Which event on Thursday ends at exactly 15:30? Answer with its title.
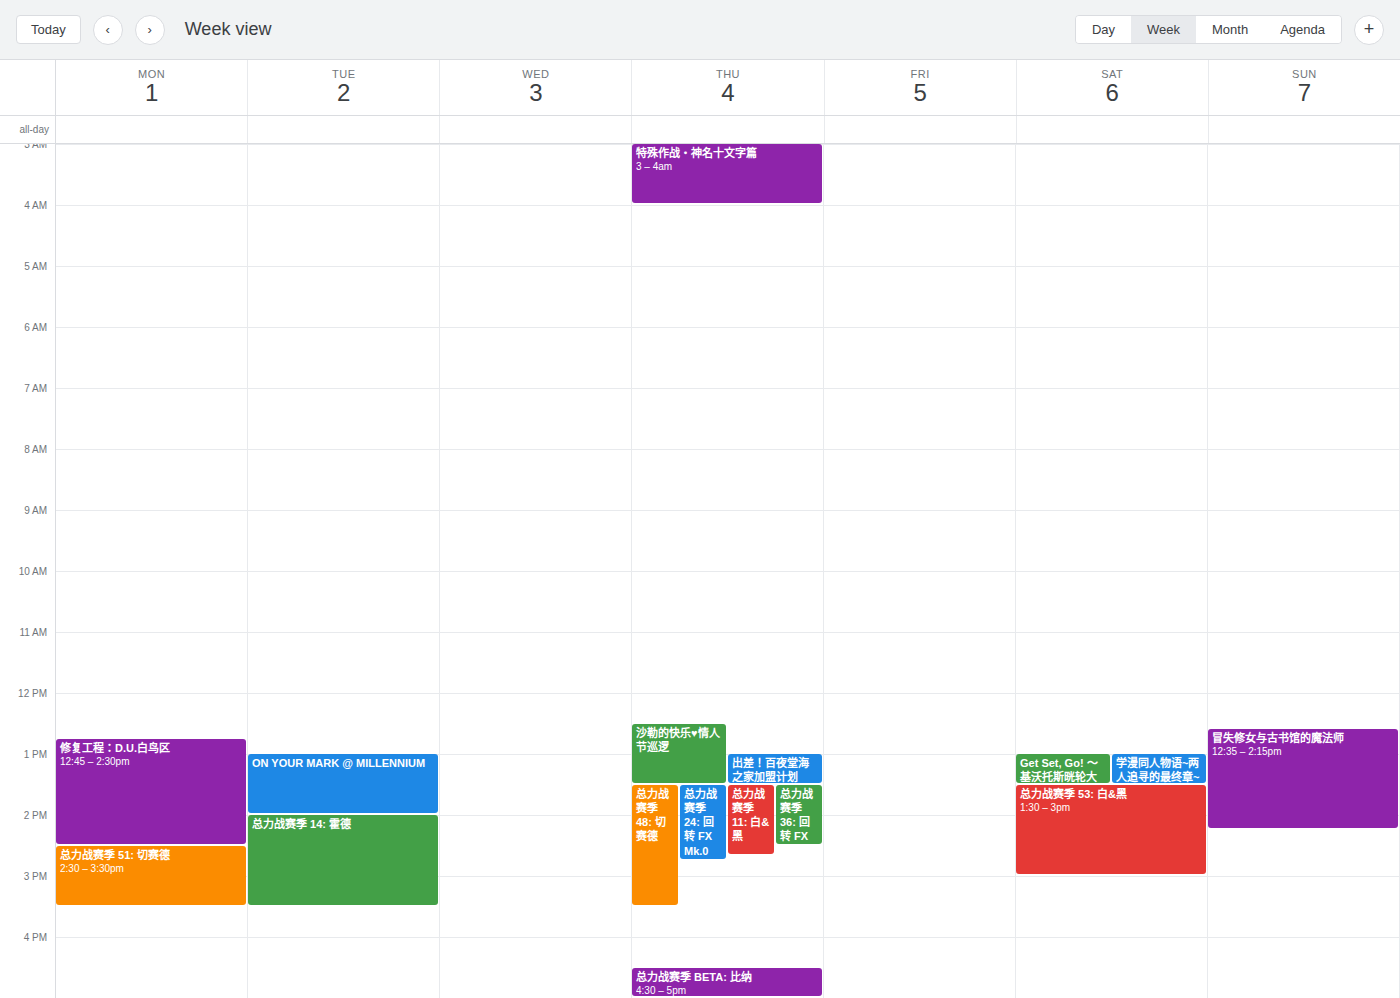
"总力战赛季 48: 切赛德"